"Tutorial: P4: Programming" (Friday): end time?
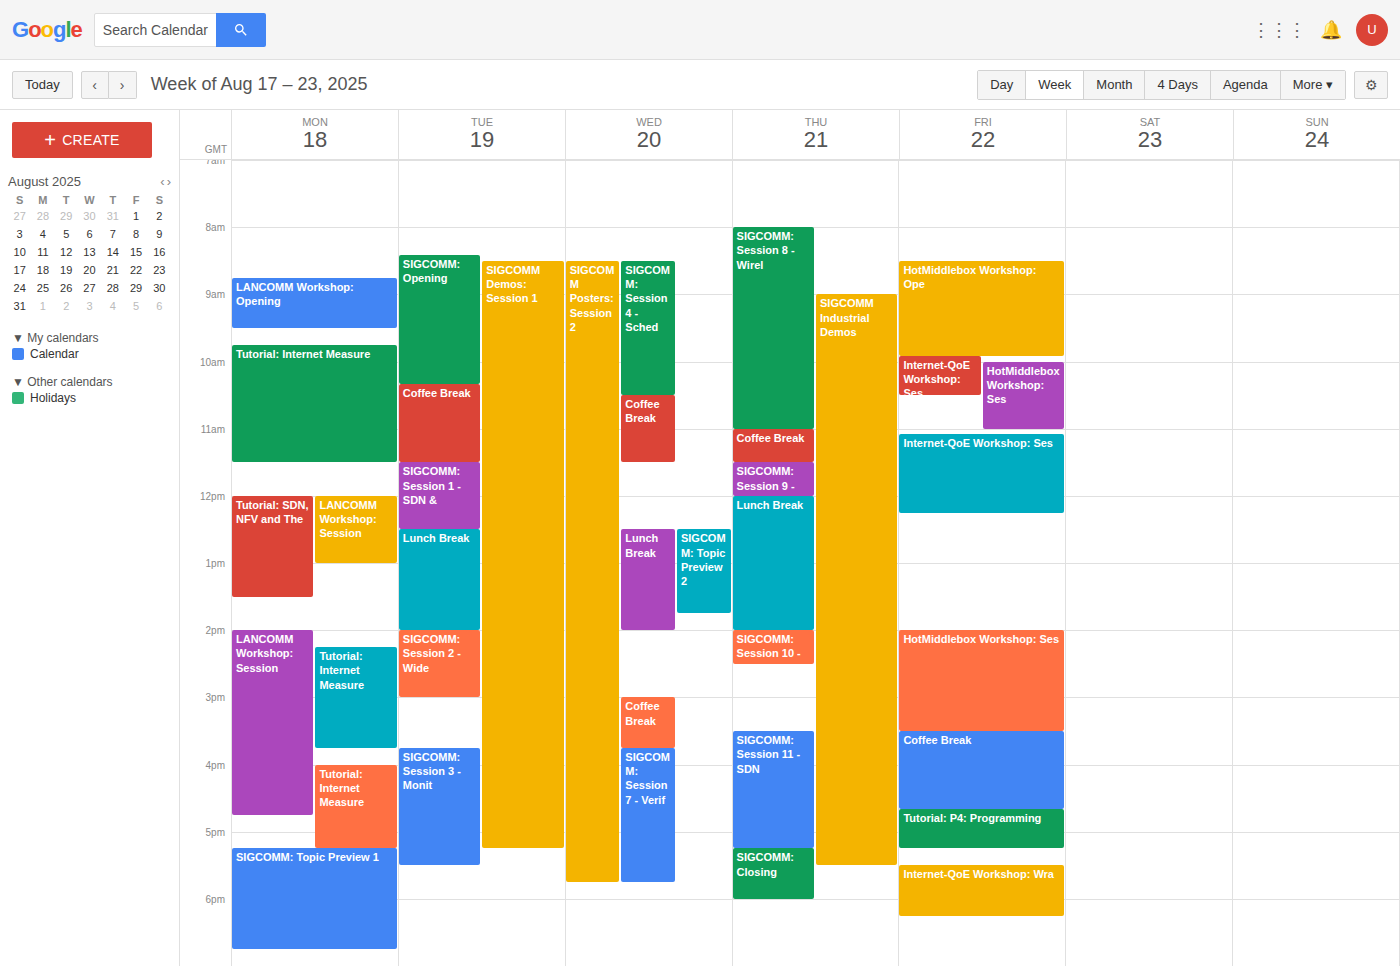
5:15 PM